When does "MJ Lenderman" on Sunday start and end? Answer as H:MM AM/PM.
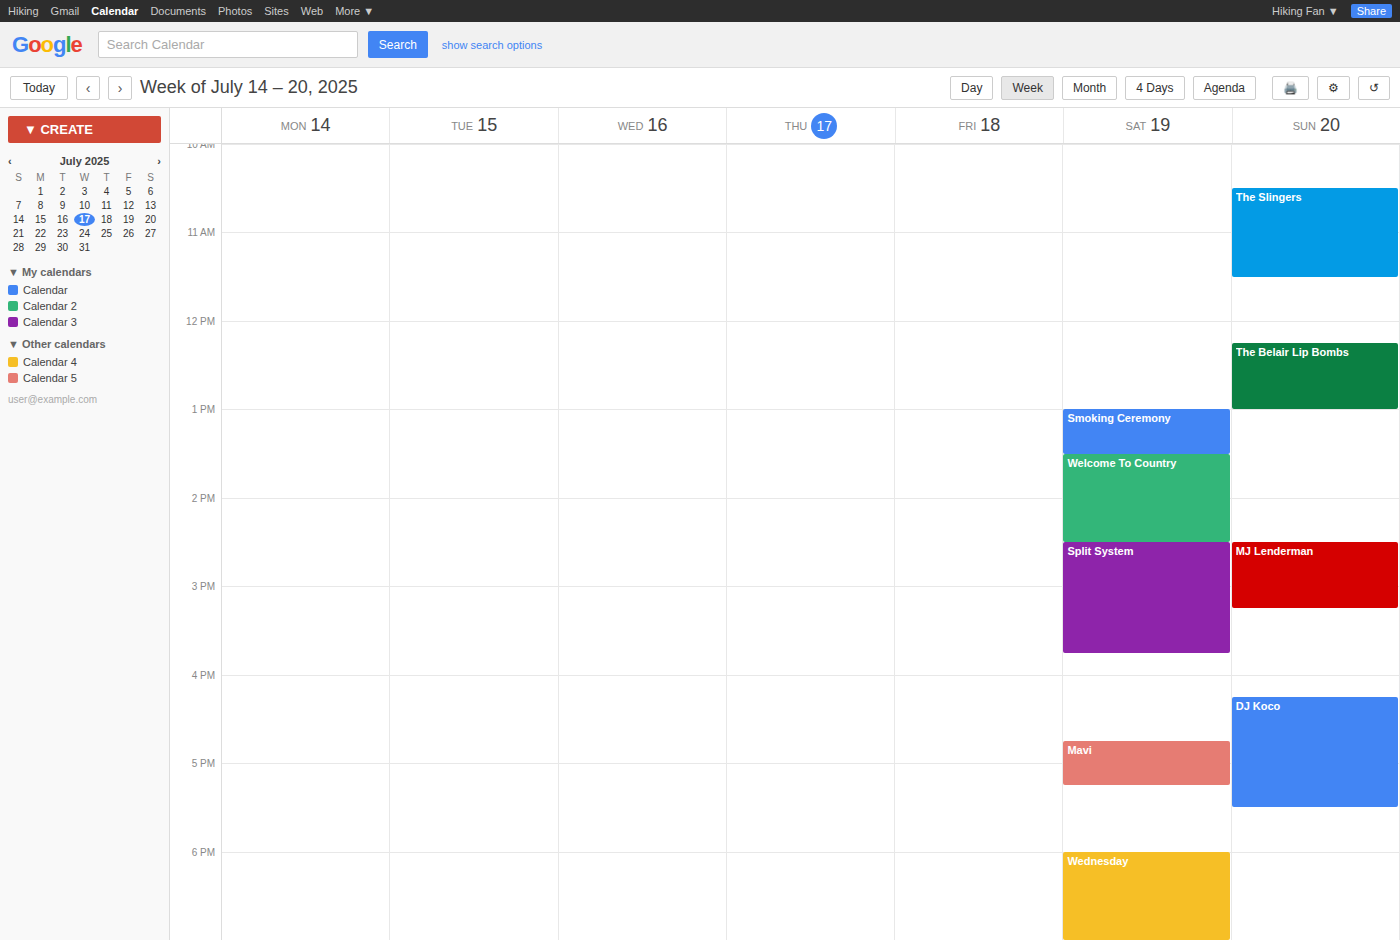
2:30 PM to 3:15 PM